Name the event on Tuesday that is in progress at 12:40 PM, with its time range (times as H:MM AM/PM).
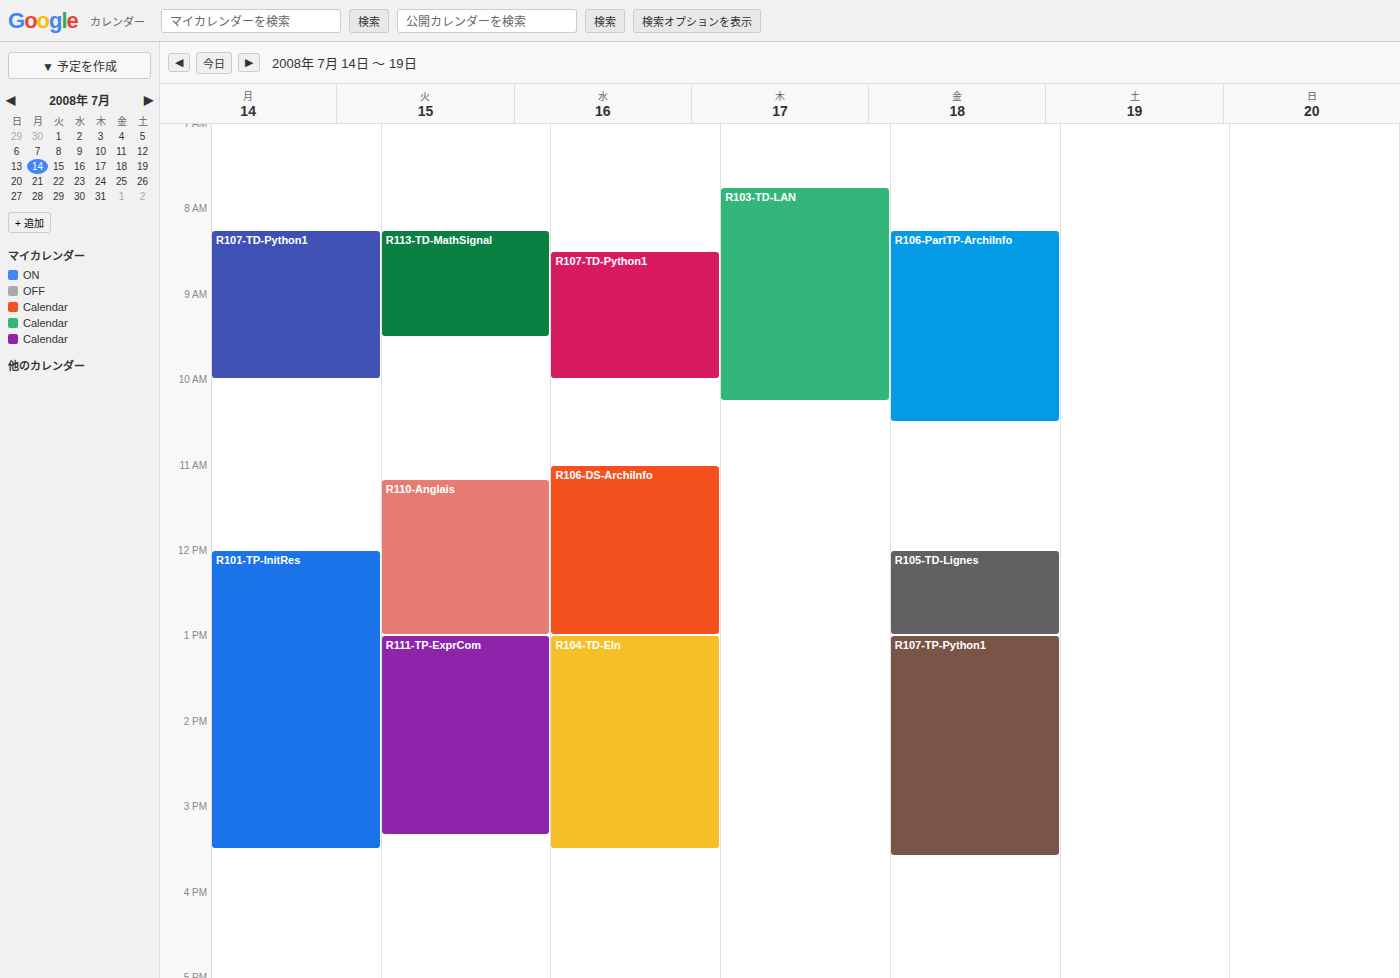
"R110-Anglais", 11:10 AM to 1:00 PM